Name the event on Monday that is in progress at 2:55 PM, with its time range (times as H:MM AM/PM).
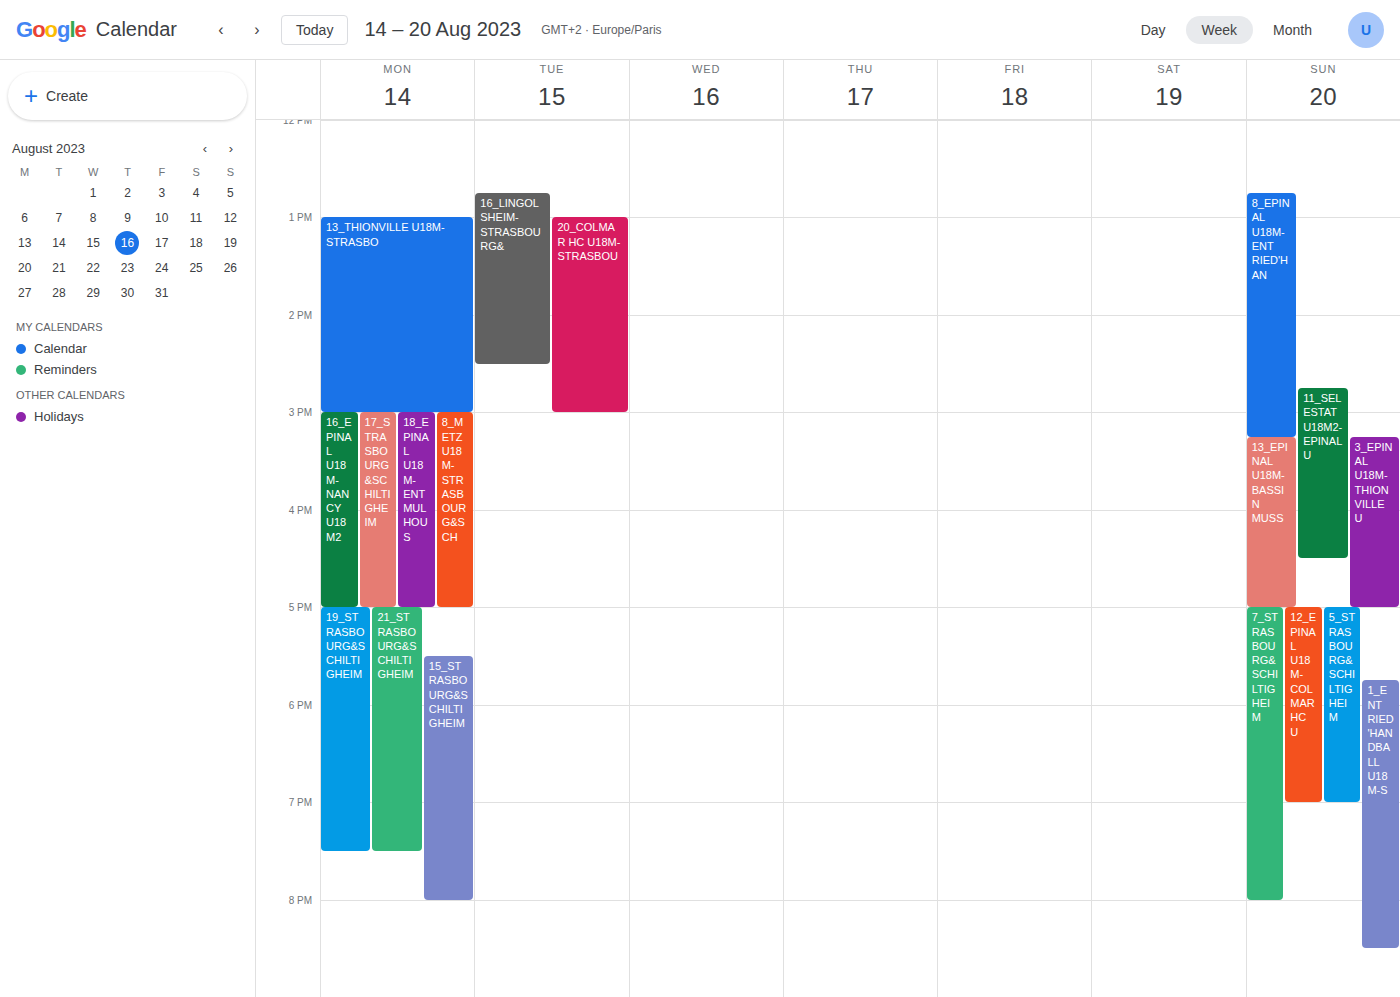
"13_THIONVILLE U18M-STRASBO", 1:00 PM to 3:00 PM